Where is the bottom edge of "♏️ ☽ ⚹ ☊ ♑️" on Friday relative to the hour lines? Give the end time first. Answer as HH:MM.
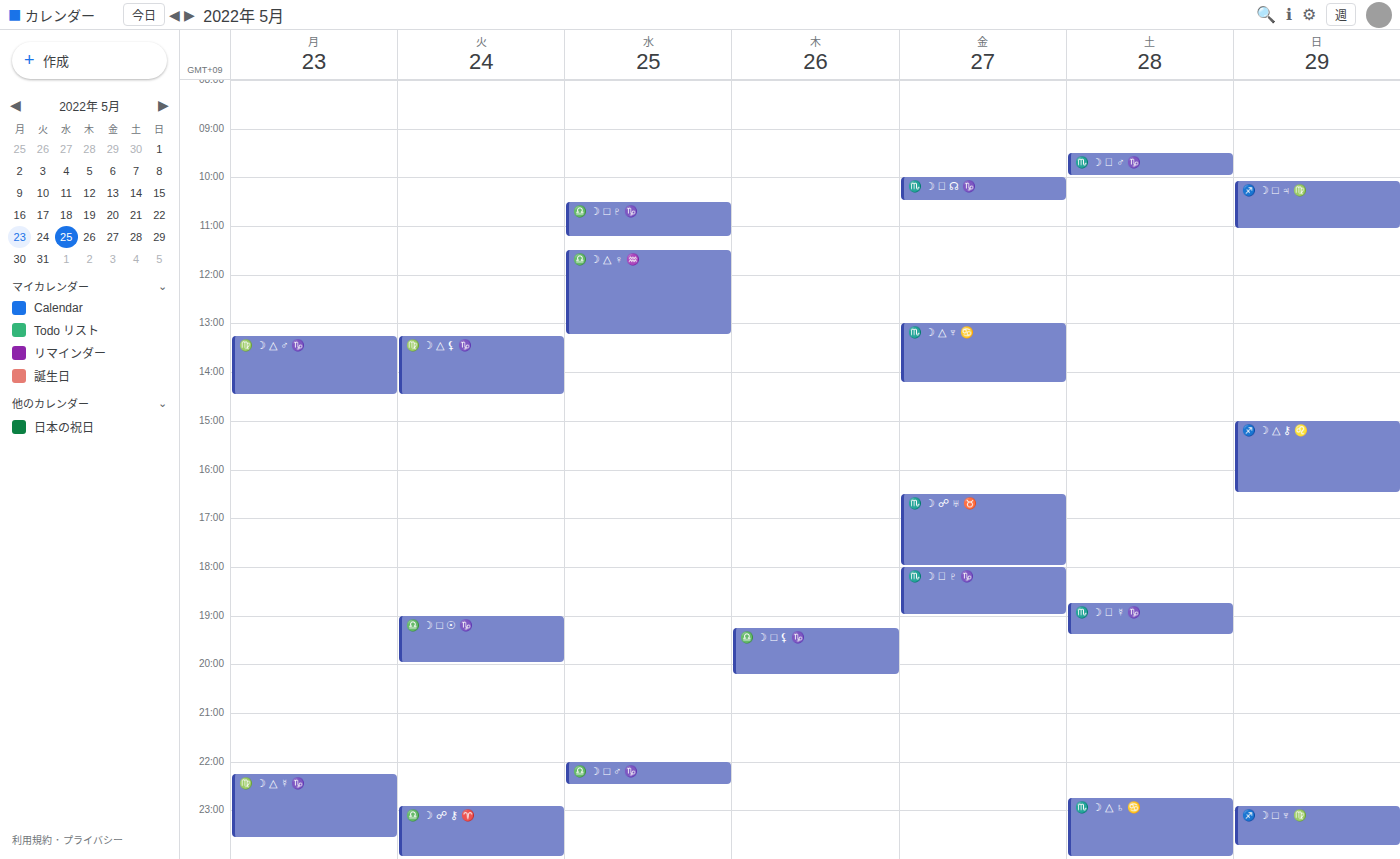
10:30 -- halfway between the 10:00 and 11:00 lines.